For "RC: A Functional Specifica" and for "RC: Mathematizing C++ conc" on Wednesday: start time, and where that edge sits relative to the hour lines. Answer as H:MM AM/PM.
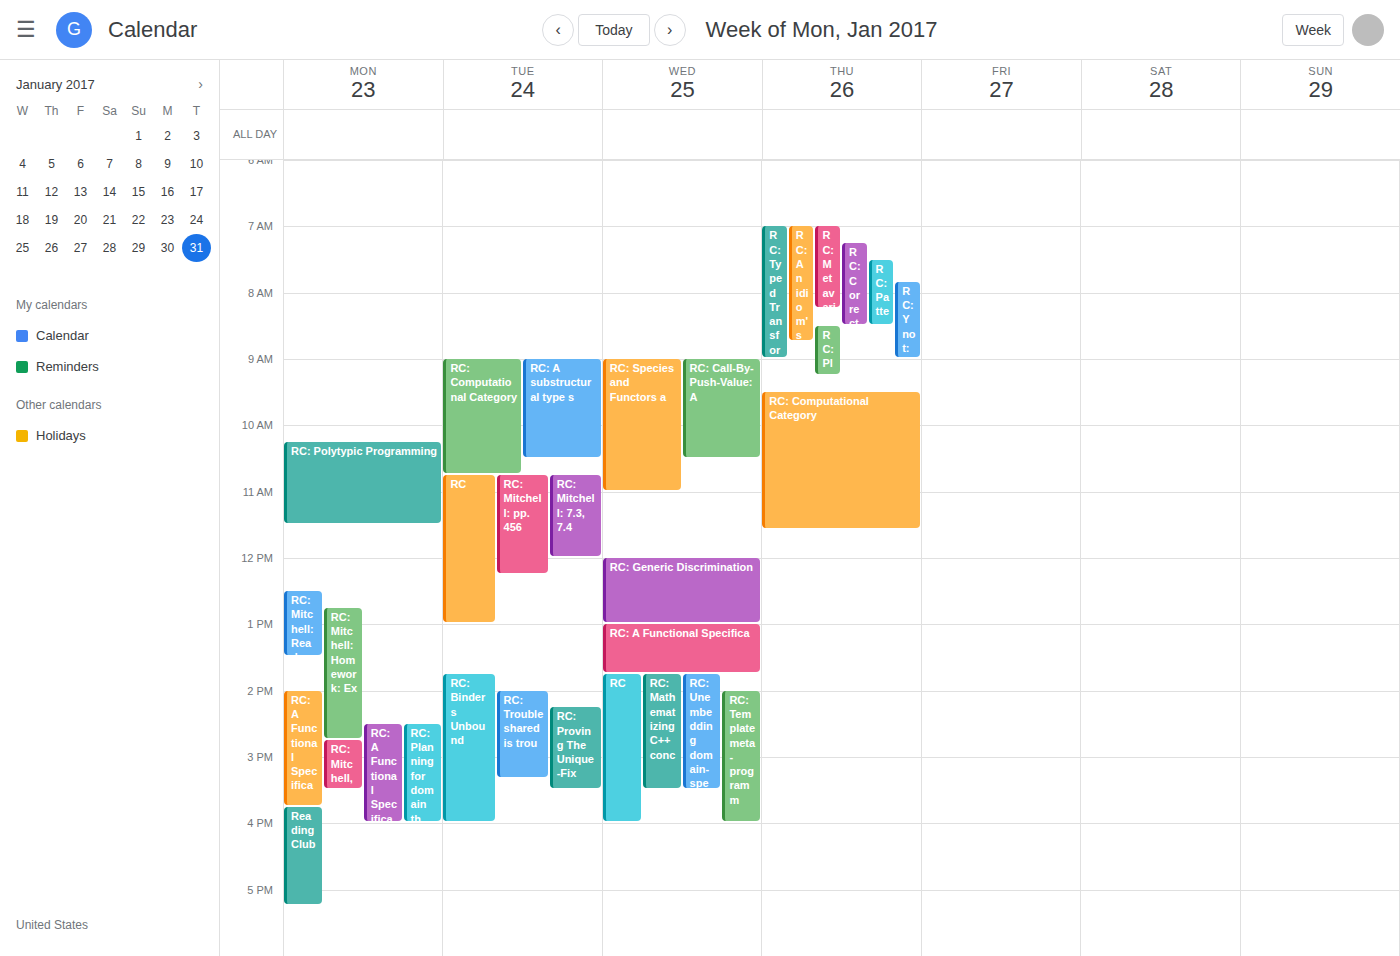
"RC: A Functional Specifica": 1:00 PM, exactly on the 1 PM line. "RC: Mathematizing C++ conc": 1:45 PM, neither: three quarters of the way from the 1 PM line to the 2 PM line.